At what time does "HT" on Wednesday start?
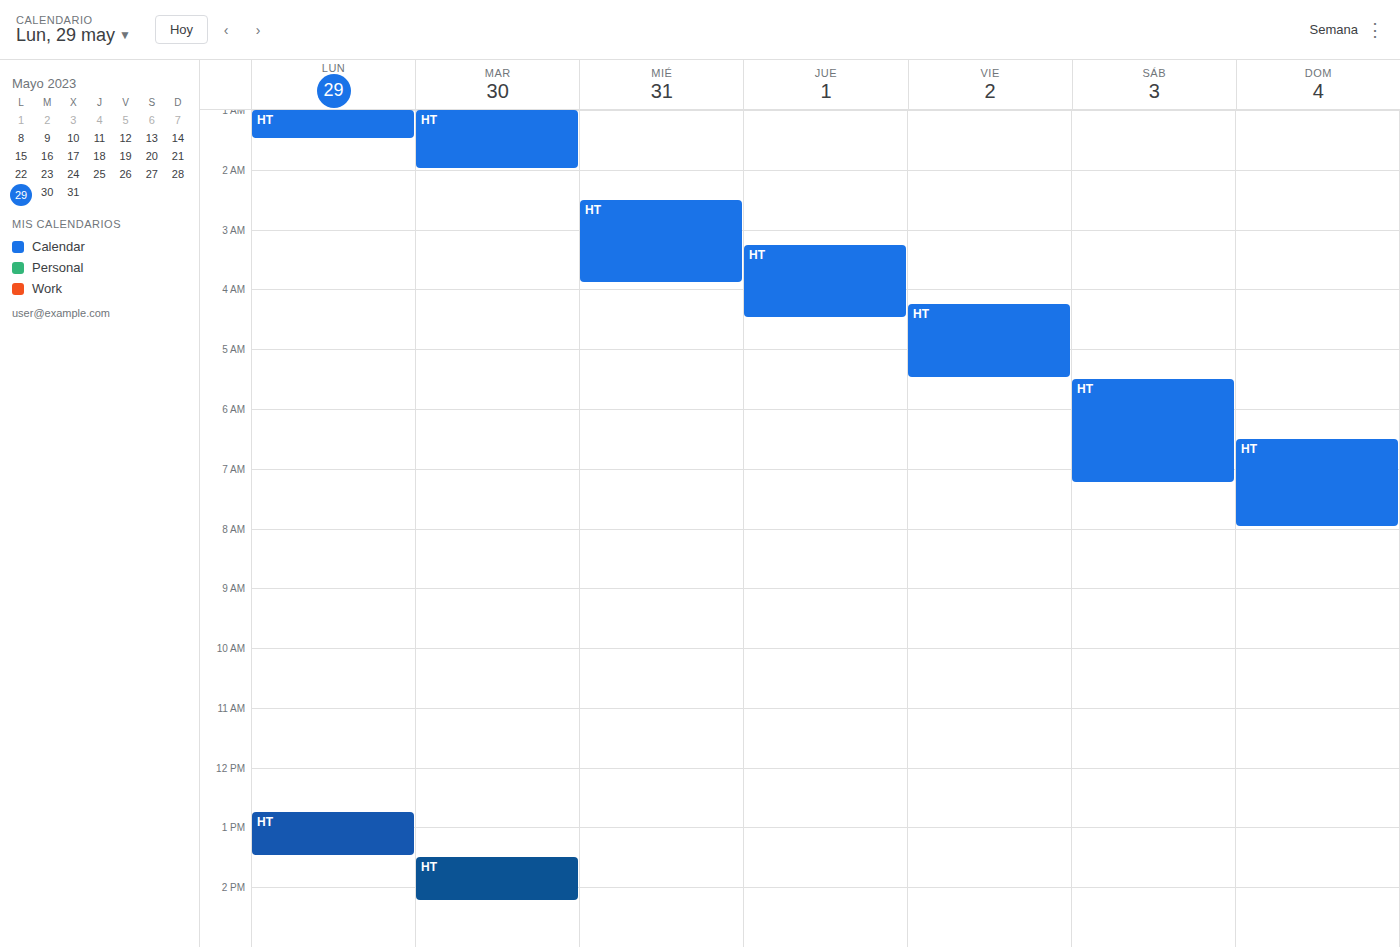
02:30